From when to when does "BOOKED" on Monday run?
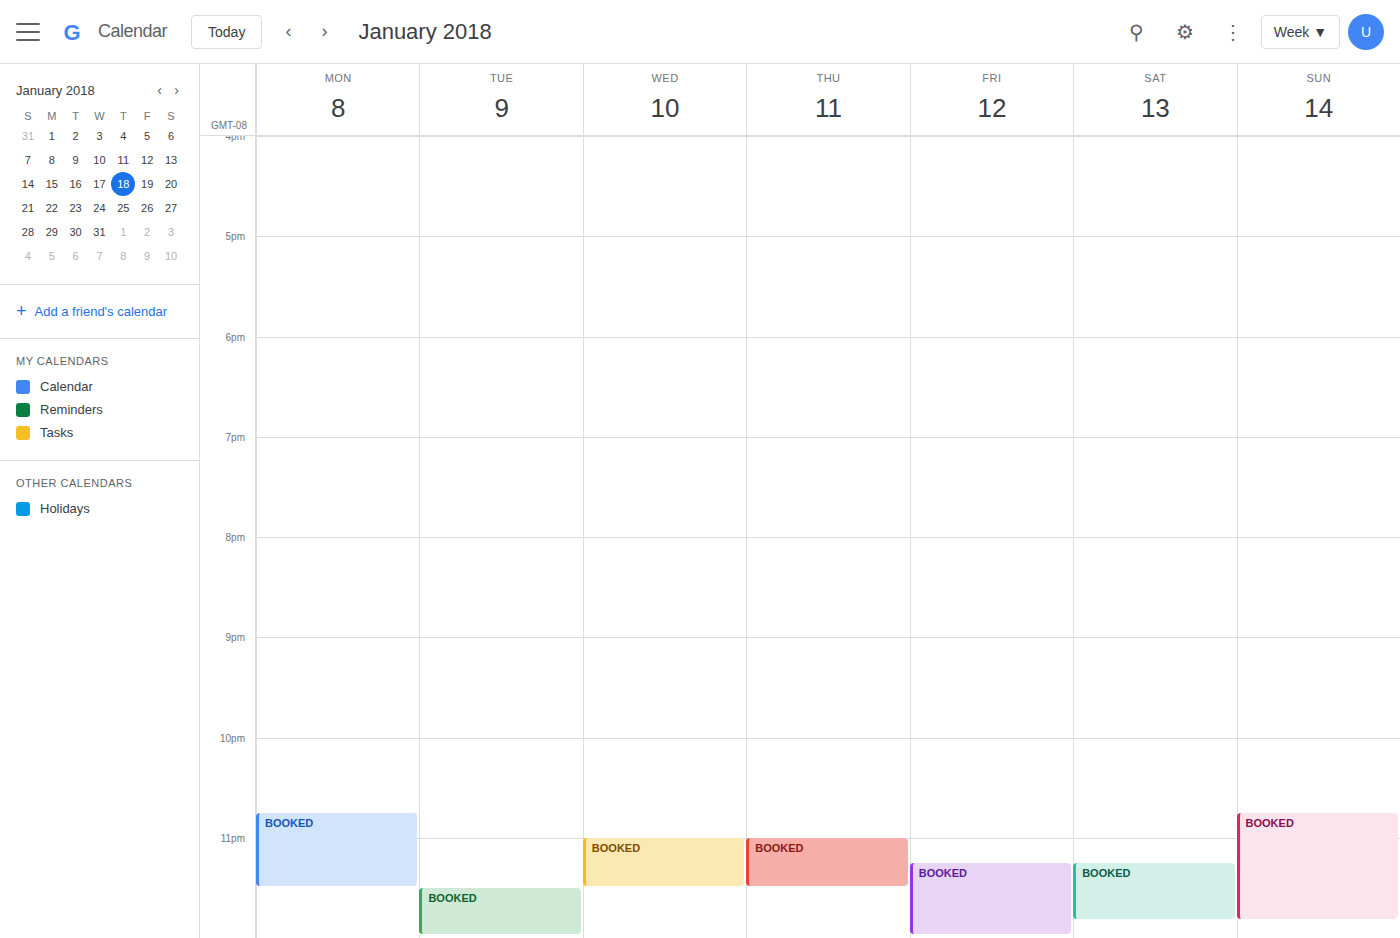
10:45 PM to 11:30 PM